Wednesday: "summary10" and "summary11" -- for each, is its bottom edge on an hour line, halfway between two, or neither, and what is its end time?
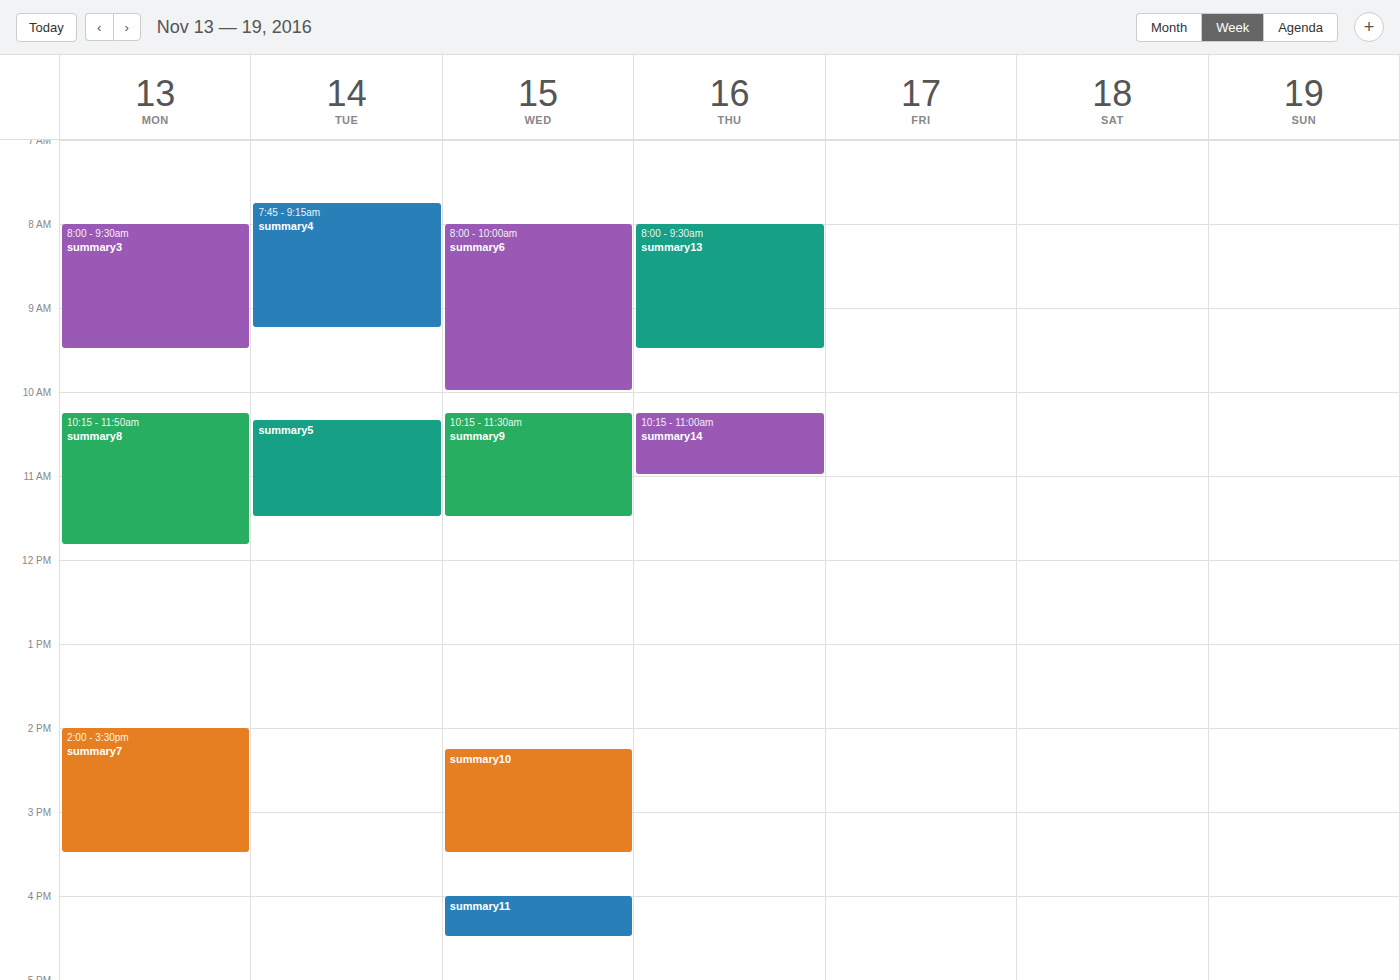
"summary10": 3:30 PM, halfway between the 3 PM and 4 PM lines. "summary11": 4:30 PM, halfway between the 4 PM and 5 PM lines.